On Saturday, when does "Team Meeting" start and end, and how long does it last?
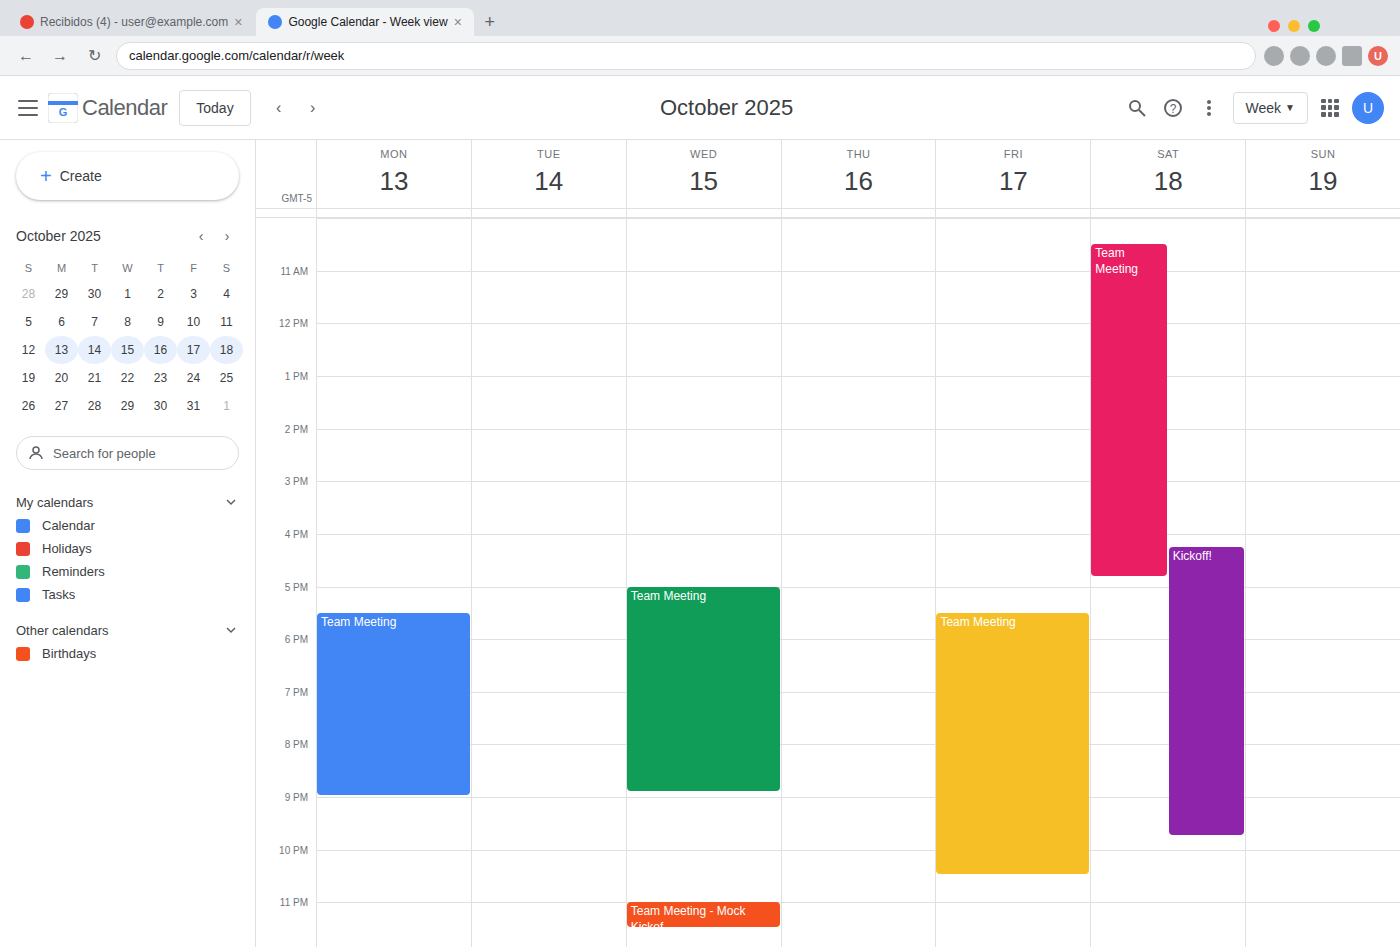
10:30 AM to 4:50 PM, 6 hours 20 minutes